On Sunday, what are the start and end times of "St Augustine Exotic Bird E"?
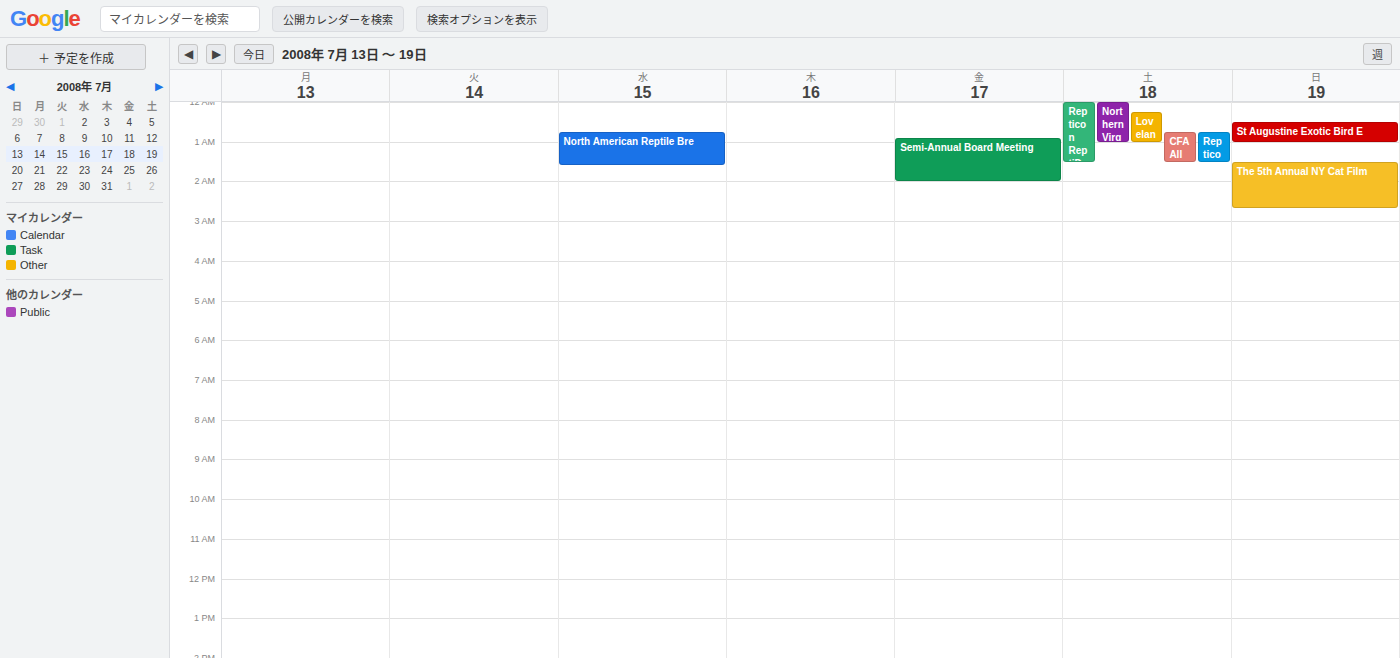
12:30 AM to 1:00 AM